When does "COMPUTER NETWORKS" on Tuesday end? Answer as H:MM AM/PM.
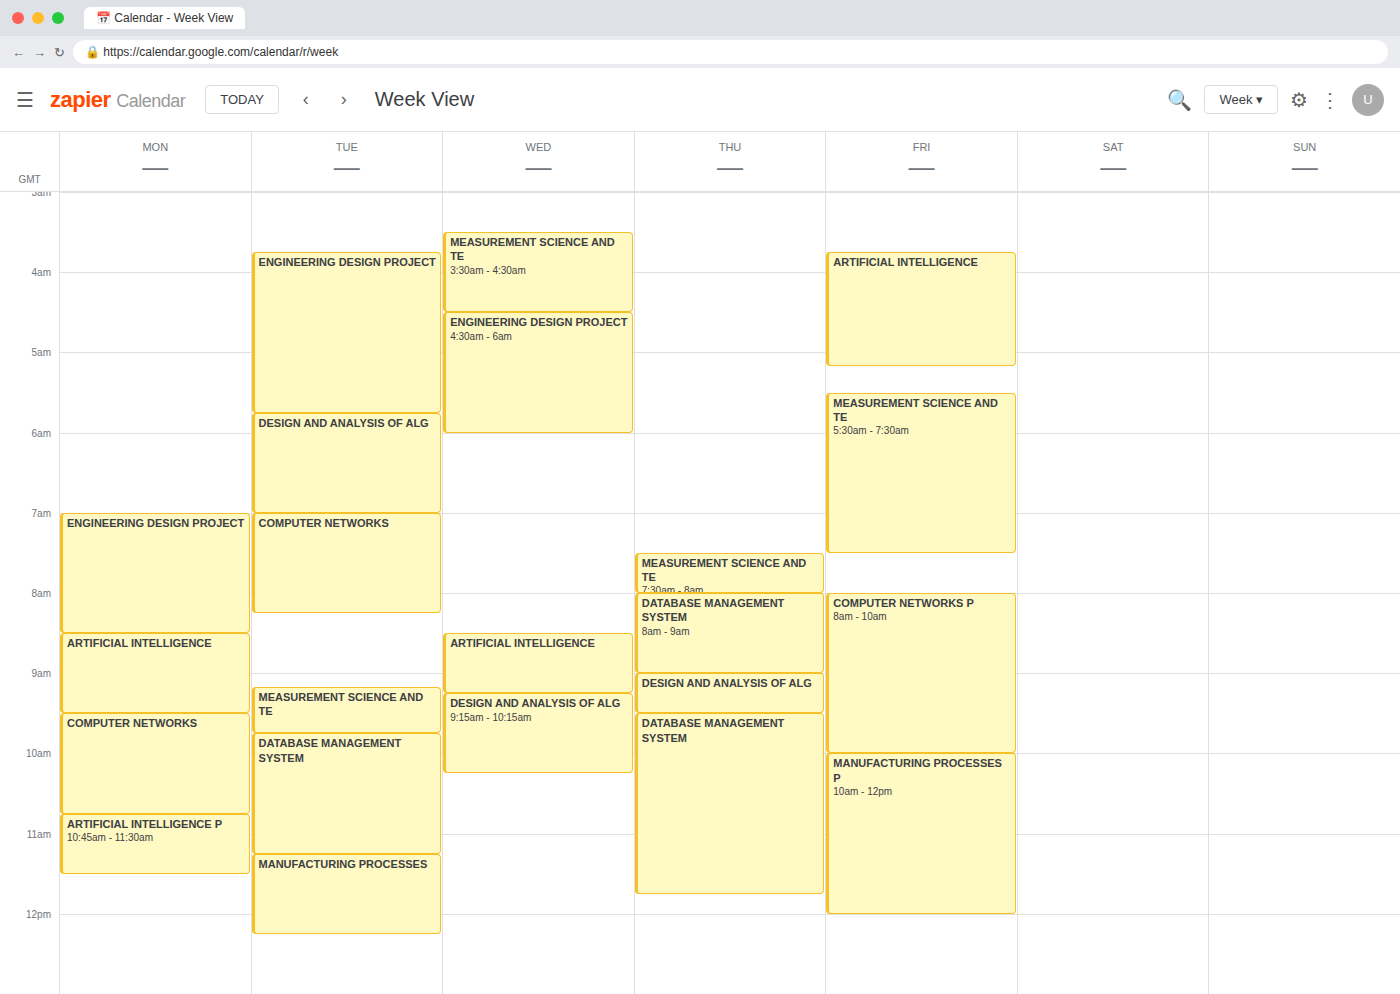
8:15 AM